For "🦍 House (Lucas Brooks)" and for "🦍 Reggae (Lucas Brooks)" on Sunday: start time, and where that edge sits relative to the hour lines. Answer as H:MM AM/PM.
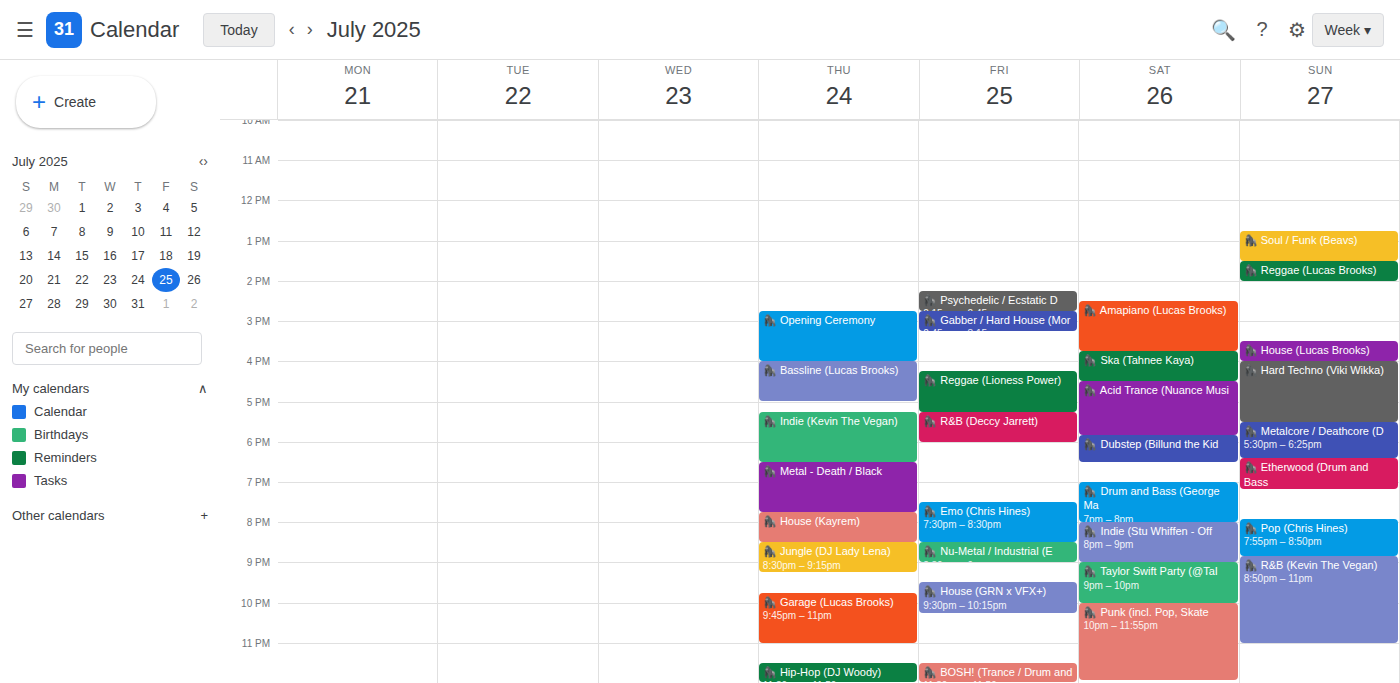
"🦍 House (Lucas Brooks)": 3:30 PM, halfway between the 3 PM and 4 PM lines. "🦍 Reggae (Lucas Brooks)": 1:30 PM, halfway between the 1 PM and 2 PM lines.